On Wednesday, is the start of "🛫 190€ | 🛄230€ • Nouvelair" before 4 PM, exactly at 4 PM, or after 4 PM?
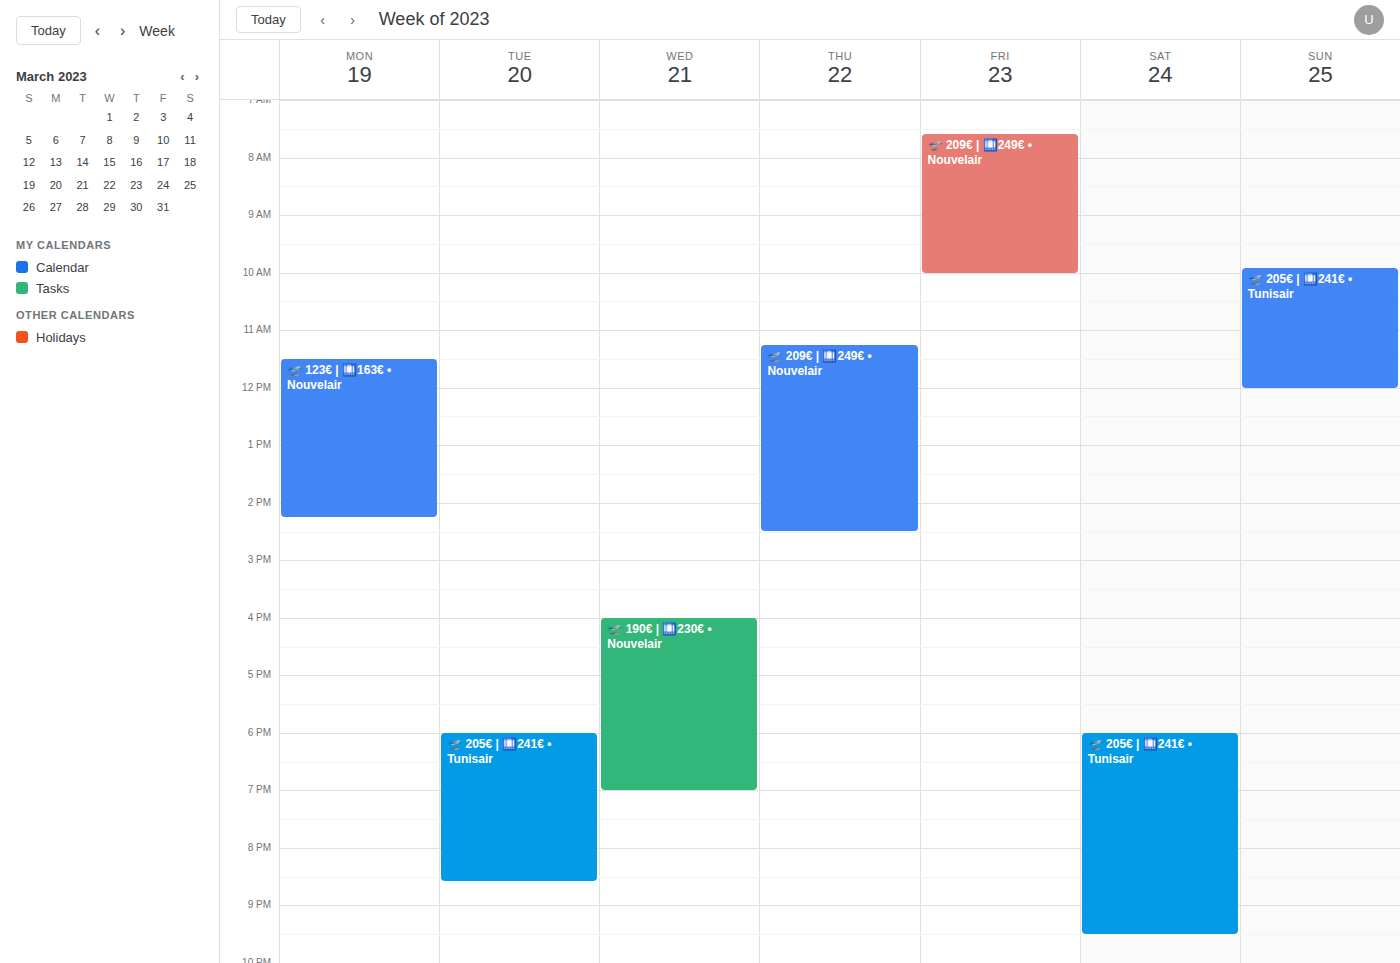
4:00 PM -- exactly at 4 PM, on the 4 PM line.